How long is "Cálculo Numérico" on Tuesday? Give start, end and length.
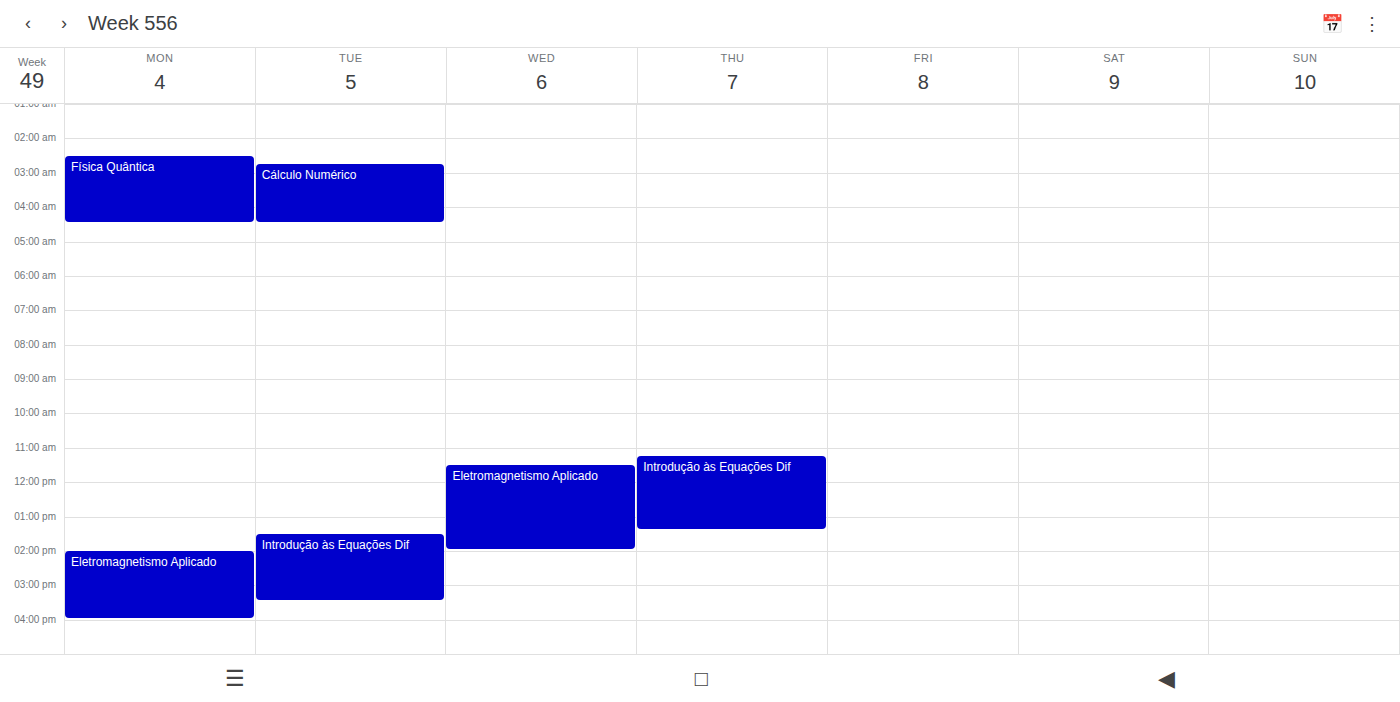
2:45 AM to 4:30 AM, 1 hour 45 minutes